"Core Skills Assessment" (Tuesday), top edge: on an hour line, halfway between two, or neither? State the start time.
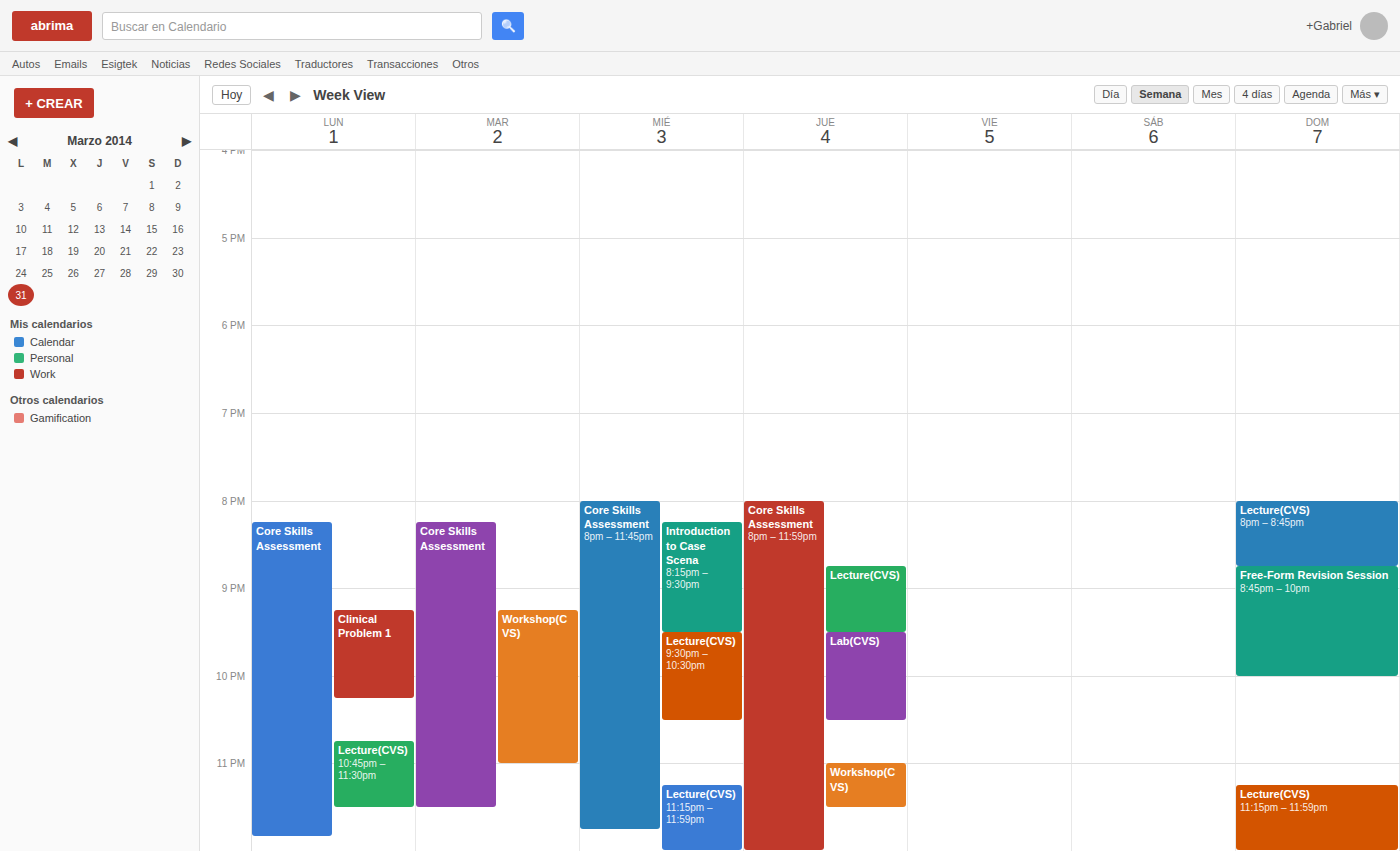
8:15 PM -- neither: a quarter of the way from the 8 PM line to the 9 PM line.